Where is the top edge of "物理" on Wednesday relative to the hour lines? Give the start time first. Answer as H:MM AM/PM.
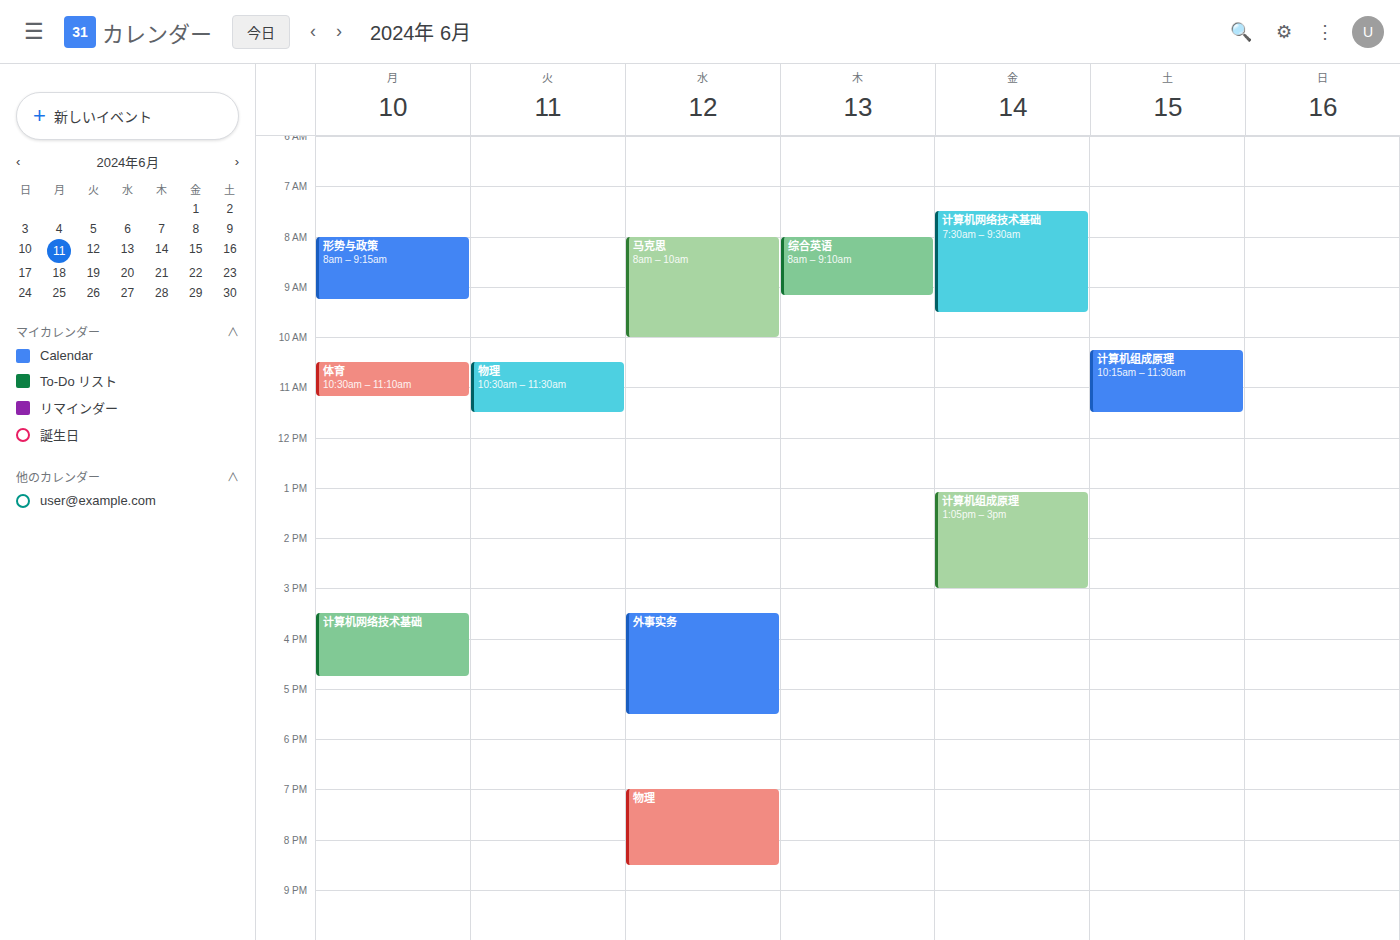
7:00 PM -- exactly on the 7 PM line.